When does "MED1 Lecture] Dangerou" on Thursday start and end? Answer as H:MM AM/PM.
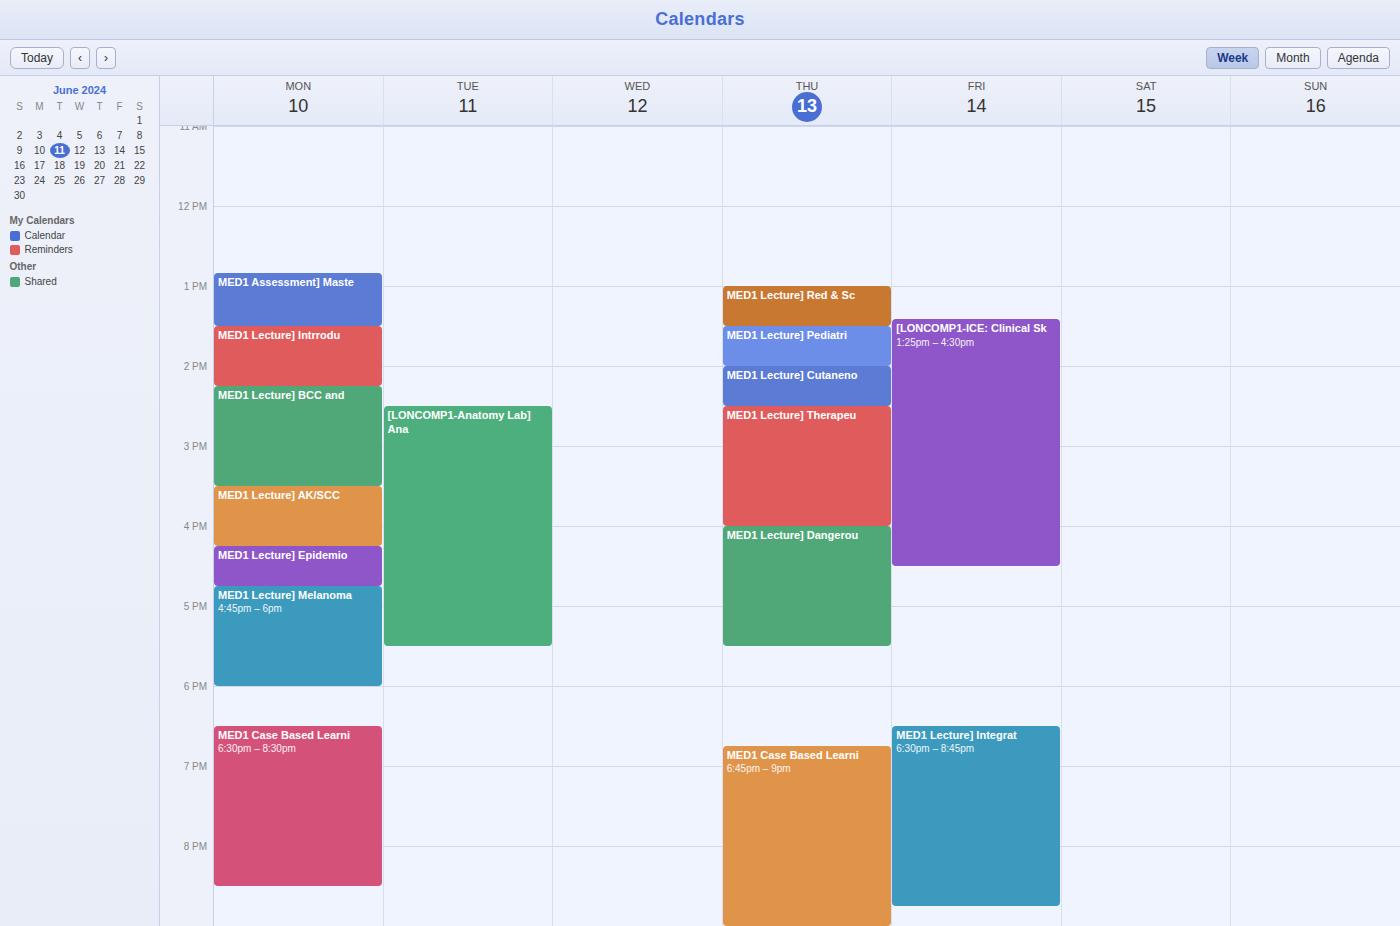
4:00 PM to 5:30 PM